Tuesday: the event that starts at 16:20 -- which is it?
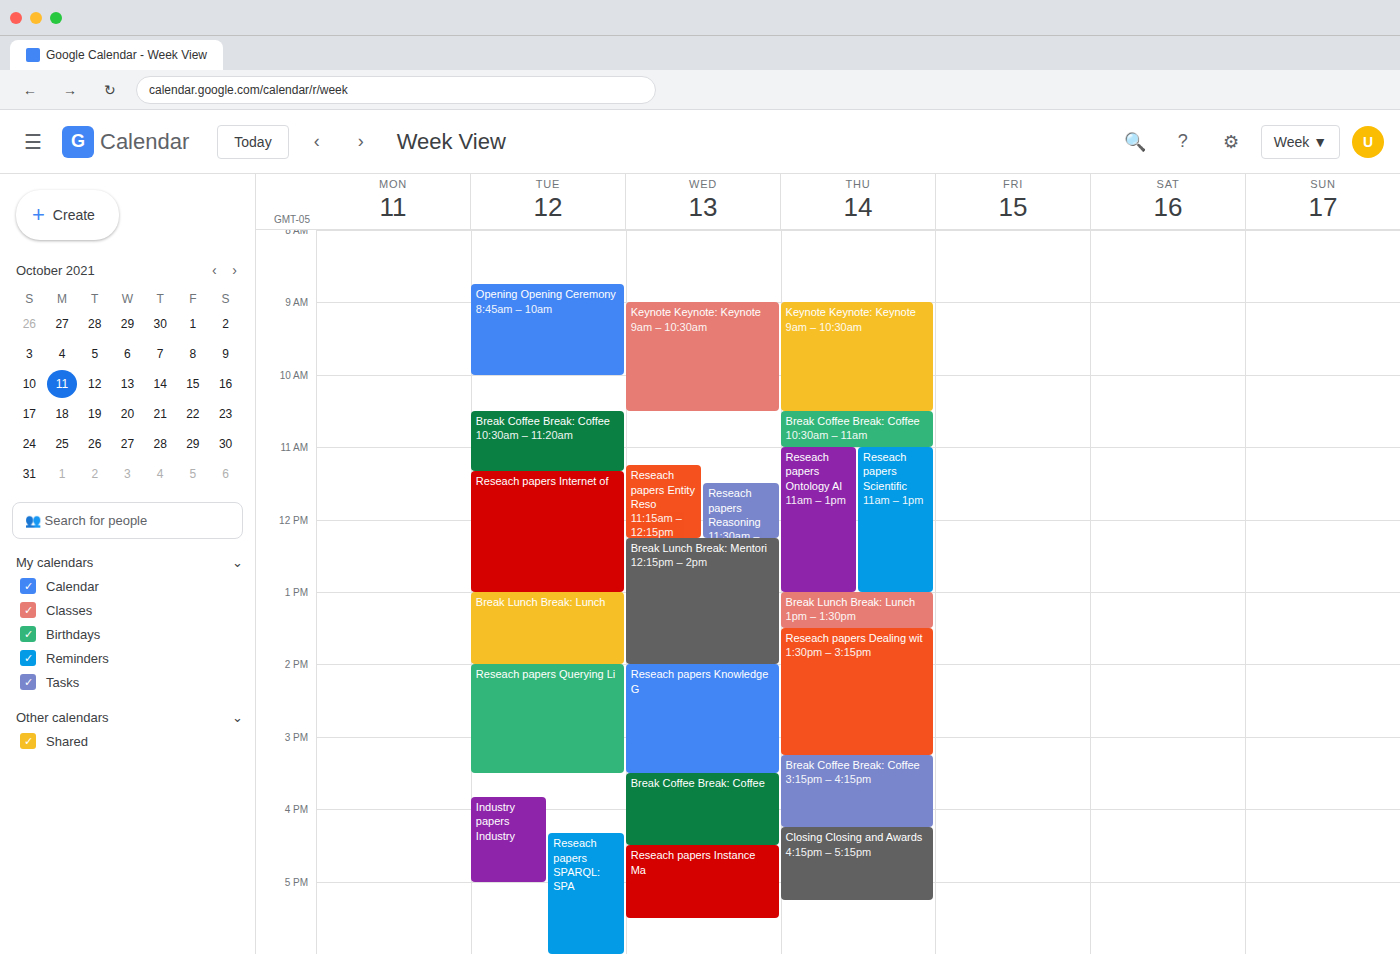
"Reseach papers SPARQL: SPA"